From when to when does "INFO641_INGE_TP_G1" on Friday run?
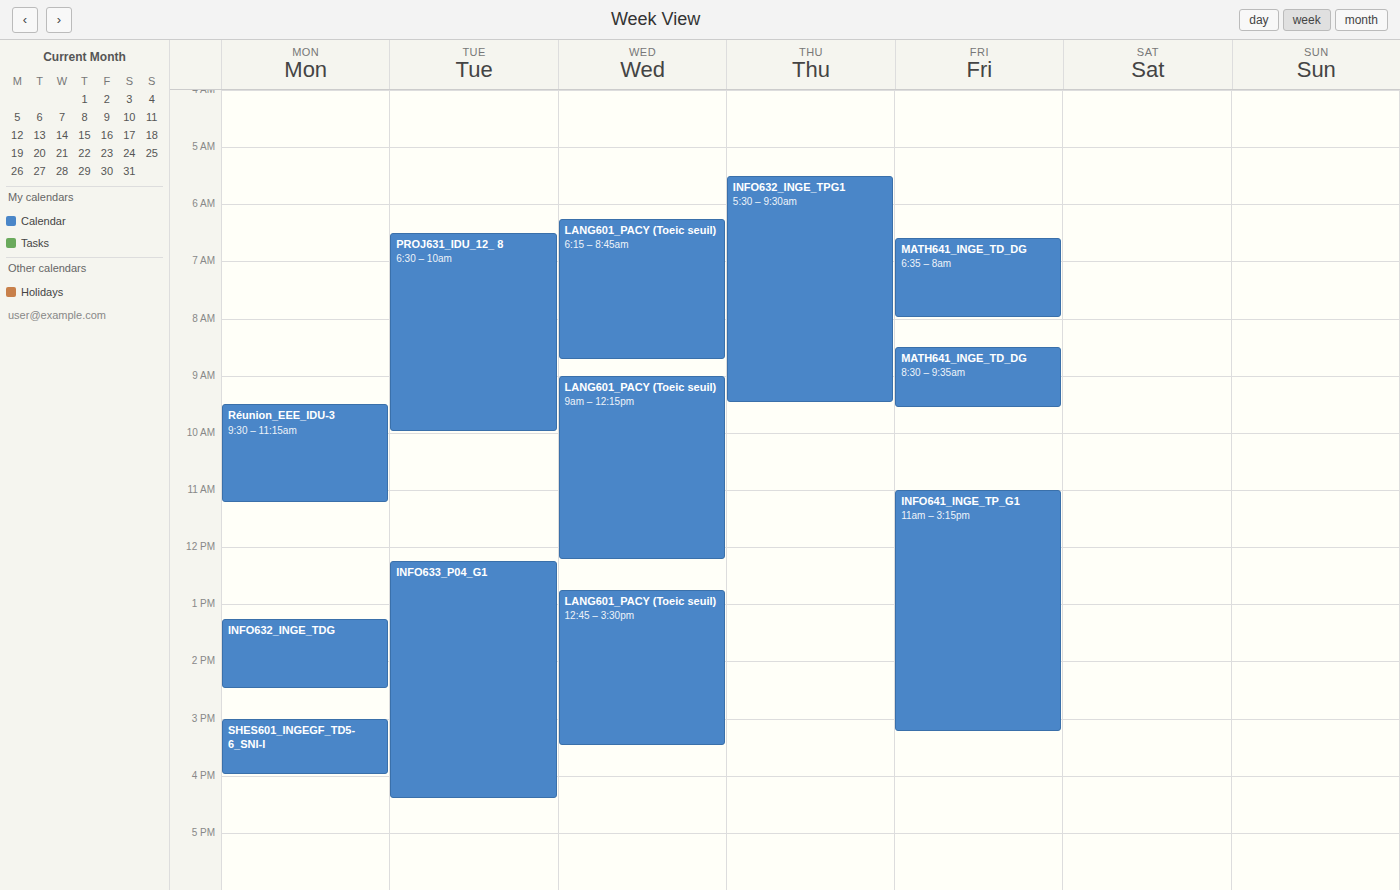
11:00 AM to 3:15 PM